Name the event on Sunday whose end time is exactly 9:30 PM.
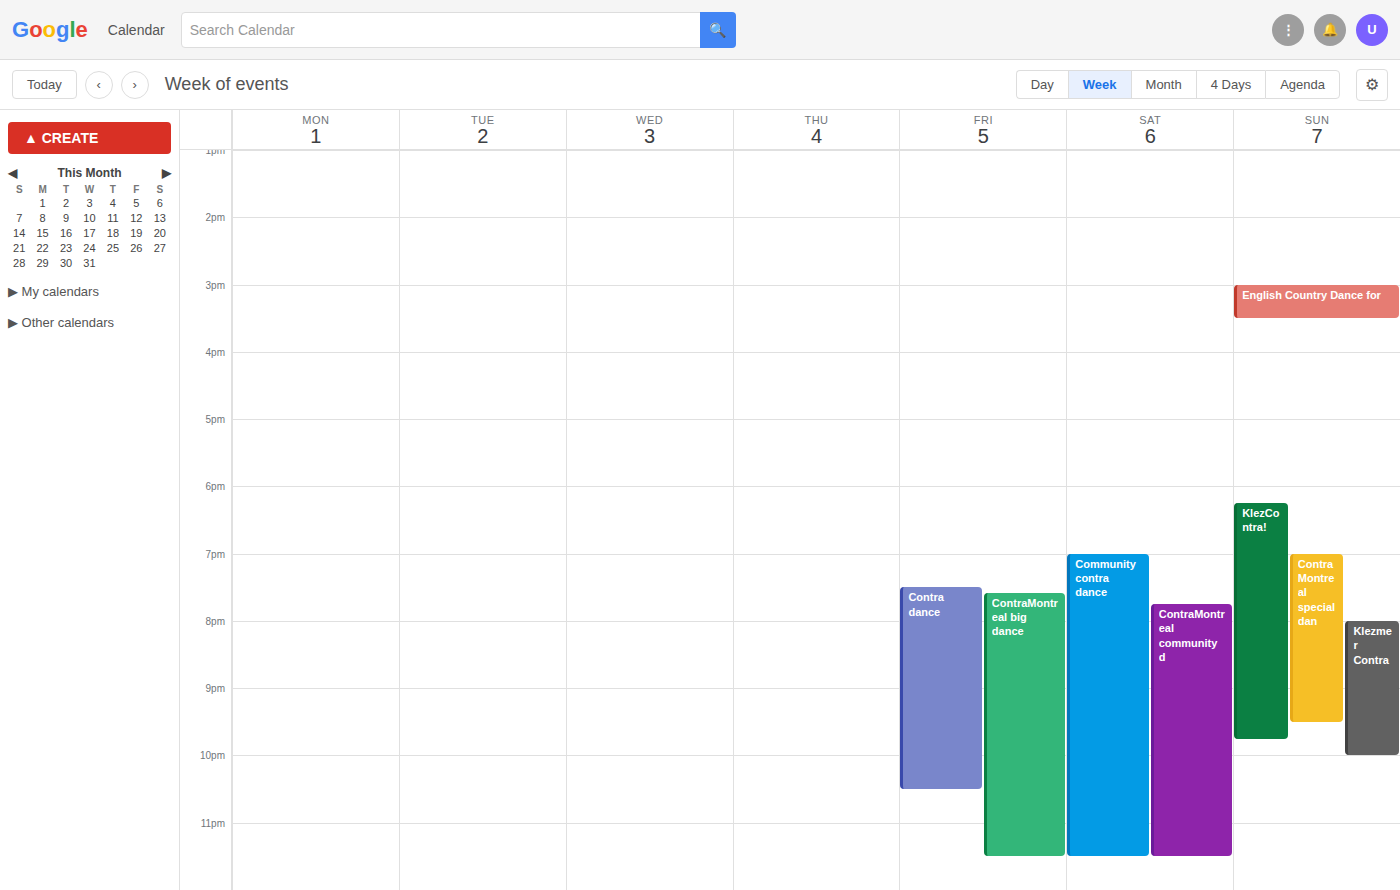
"ContraMontreal special dan"